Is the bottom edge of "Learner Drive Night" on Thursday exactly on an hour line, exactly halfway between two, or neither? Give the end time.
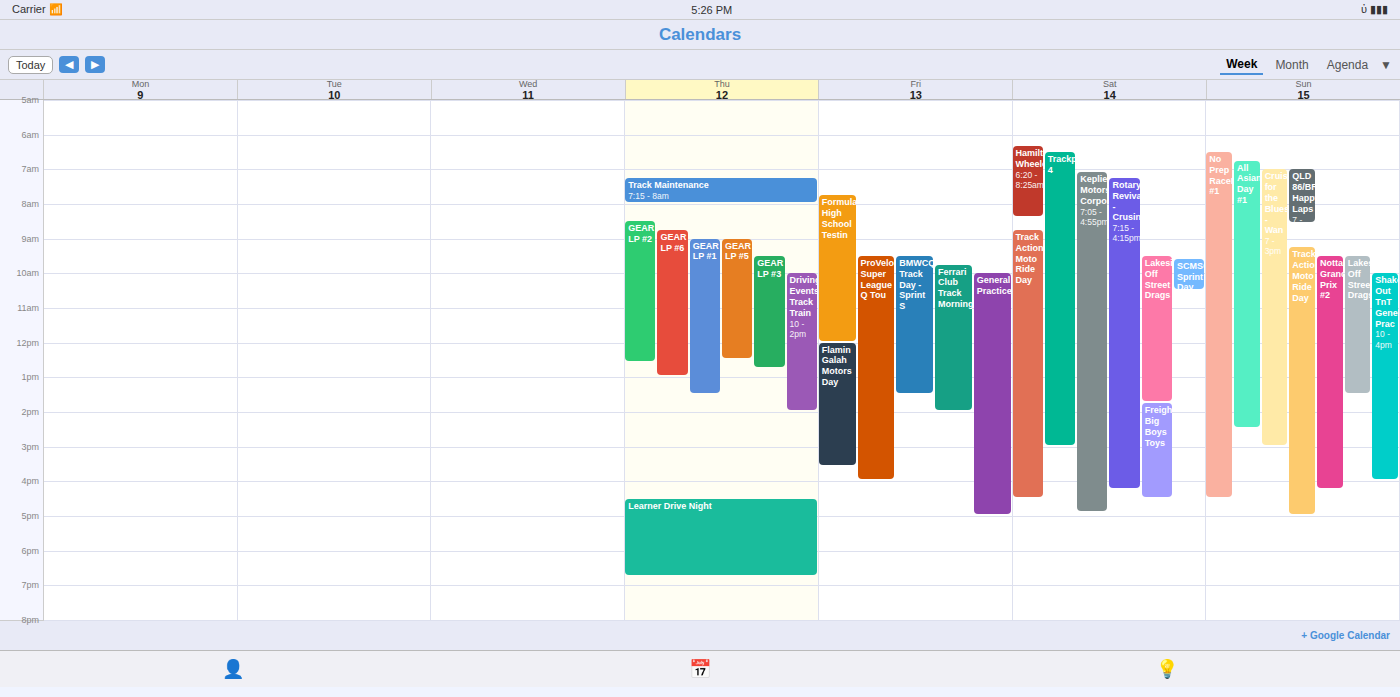
6:45 PM -- neither: three quarters of the way from the 6 PM line to the 7 PM line.